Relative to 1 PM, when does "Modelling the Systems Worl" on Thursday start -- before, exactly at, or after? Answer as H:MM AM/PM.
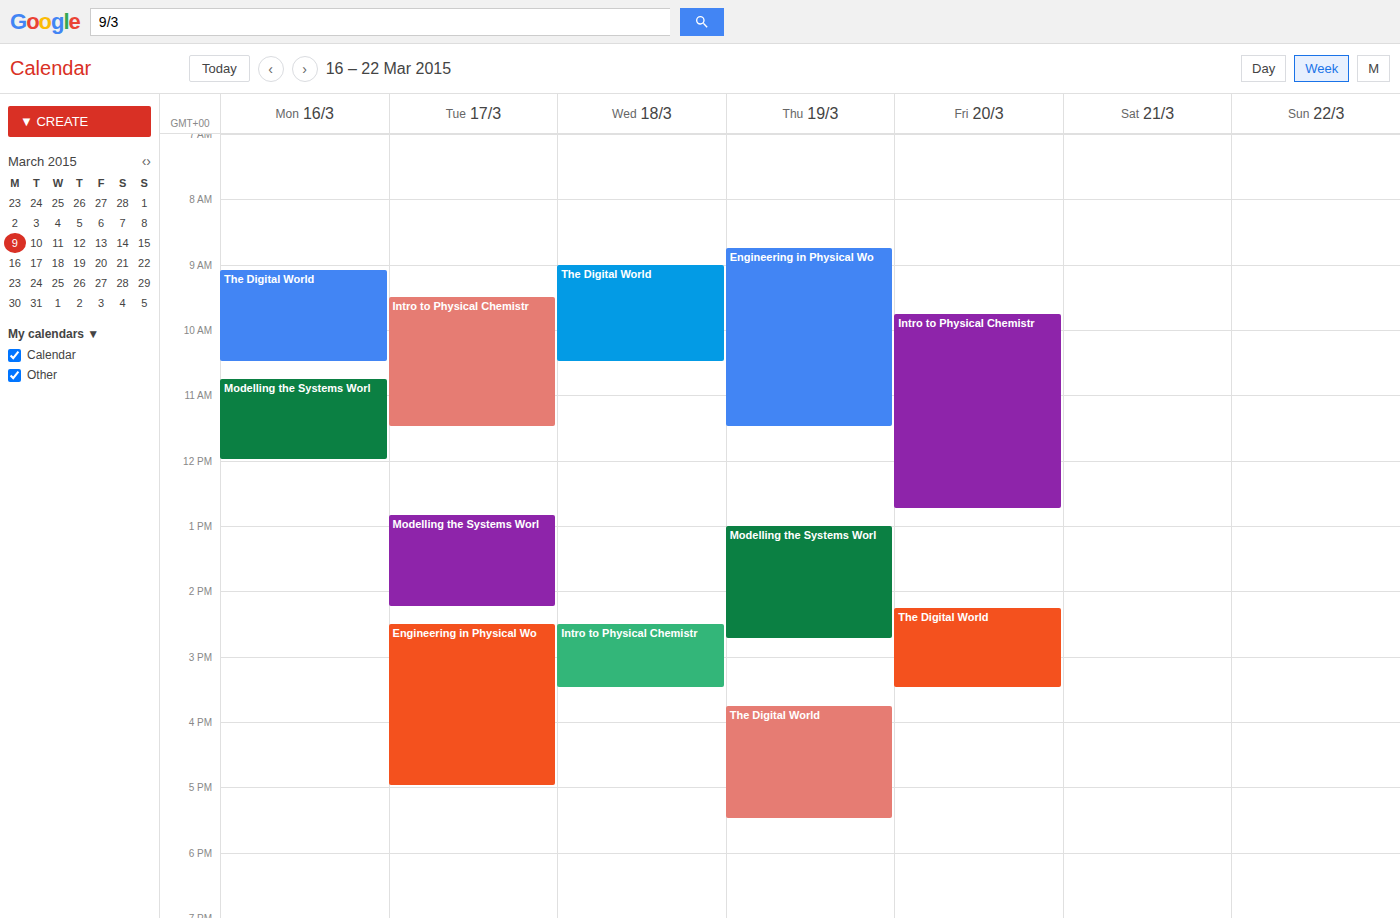
1:00 PM -- exactly at 1 PM, on the 1 PM line.